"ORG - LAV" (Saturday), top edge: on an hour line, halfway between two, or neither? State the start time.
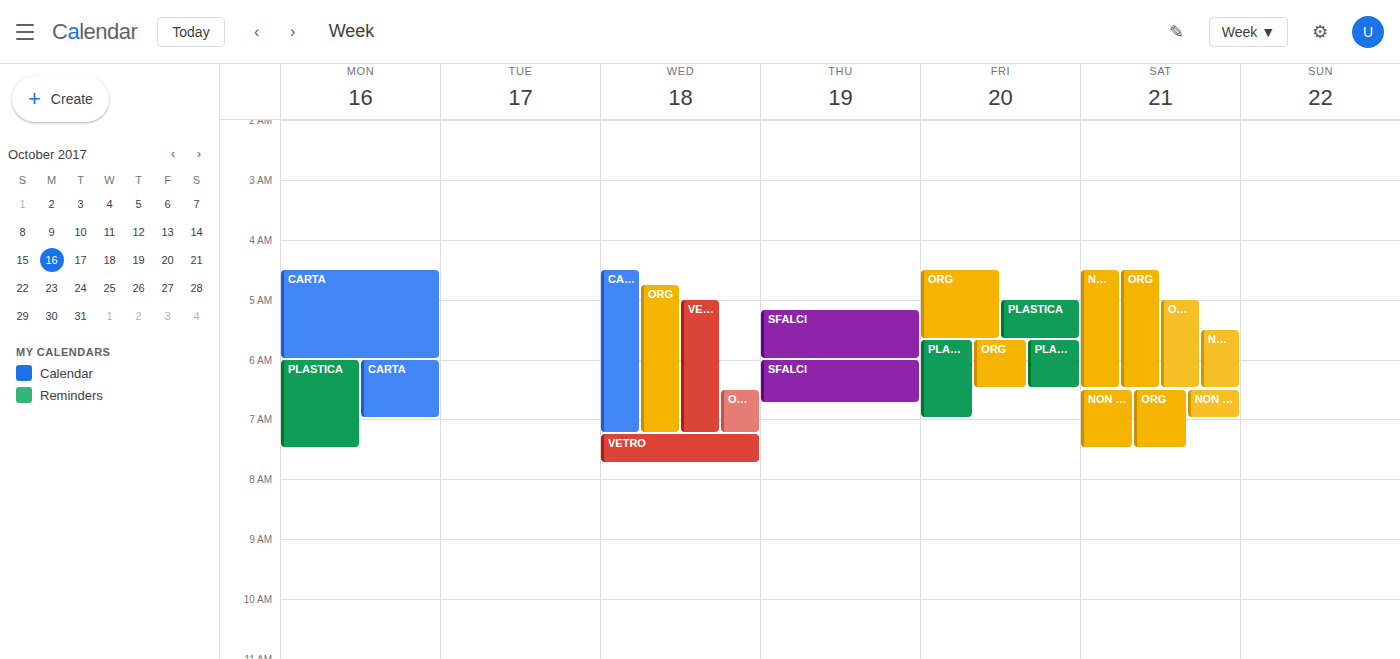
5:00 AM -- exactly on the 5 AM line.